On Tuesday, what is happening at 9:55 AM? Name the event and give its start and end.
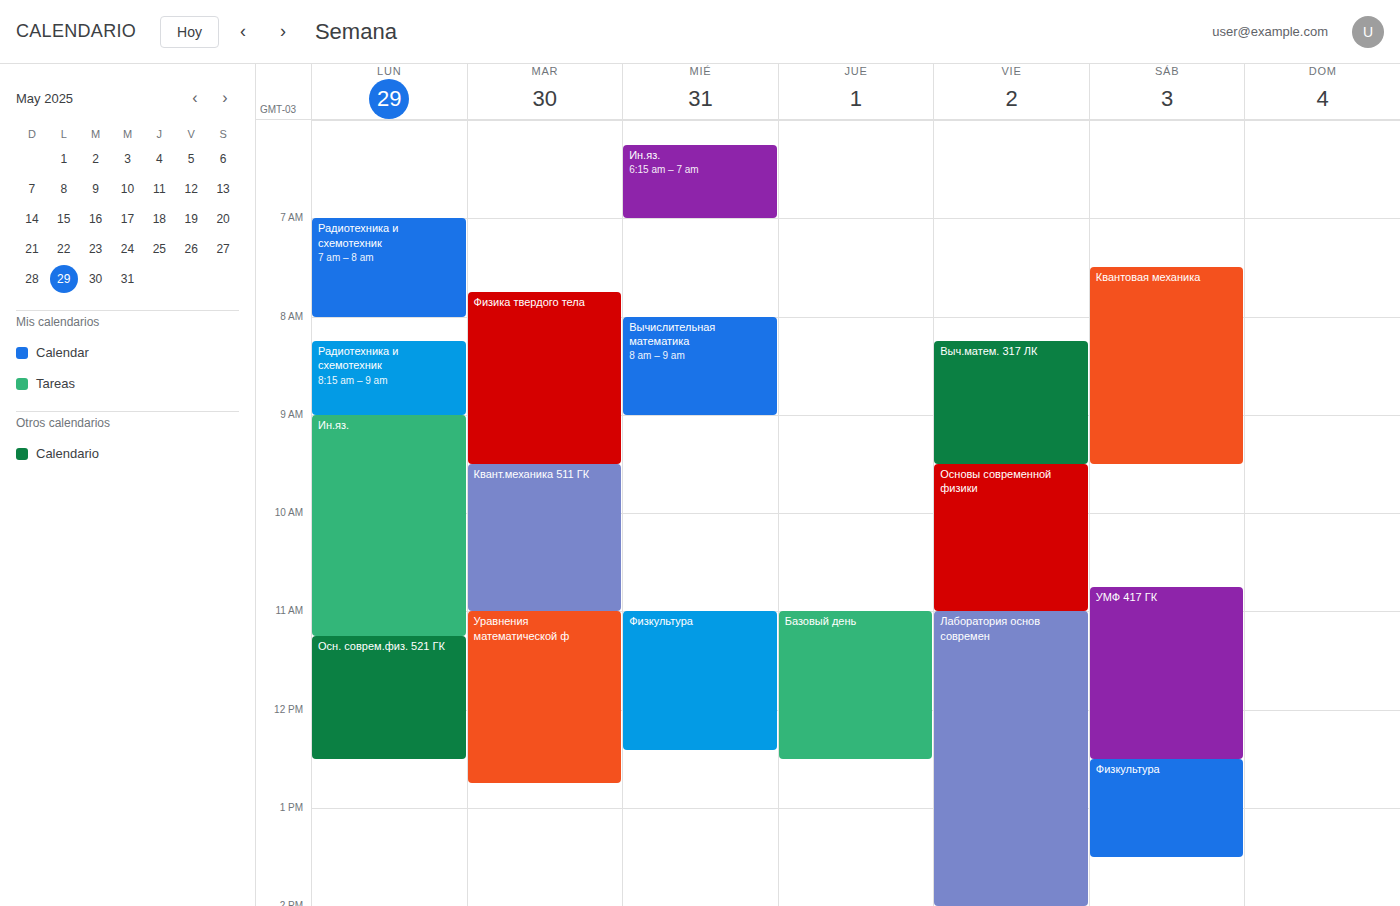
"Квант.механика 511 ГК", 9:30 AM to 11:00 AM